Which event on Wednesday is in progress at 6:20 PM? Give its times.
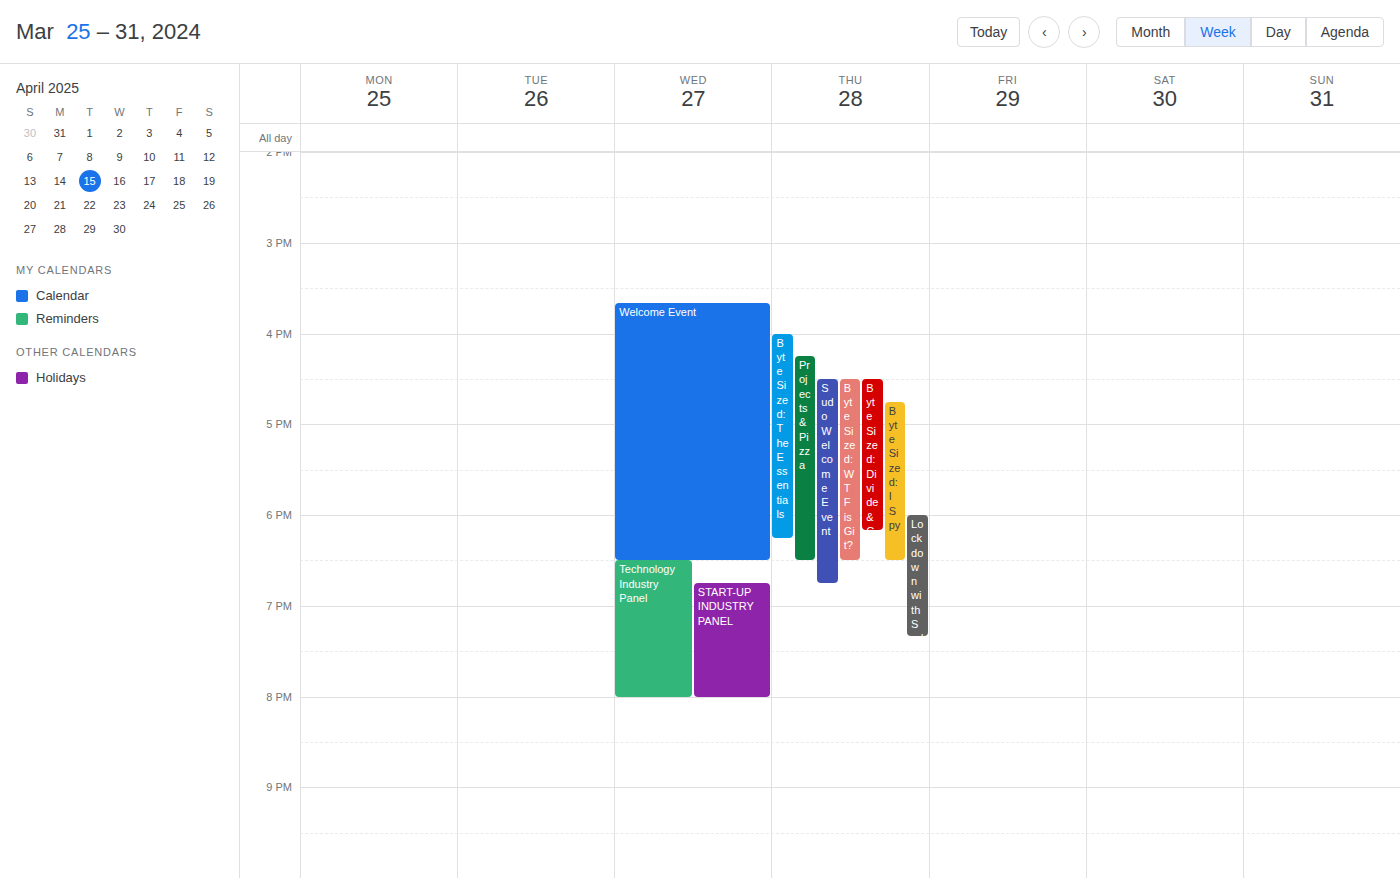
"Welcome Event", 3:40 PM to 6:30 PM